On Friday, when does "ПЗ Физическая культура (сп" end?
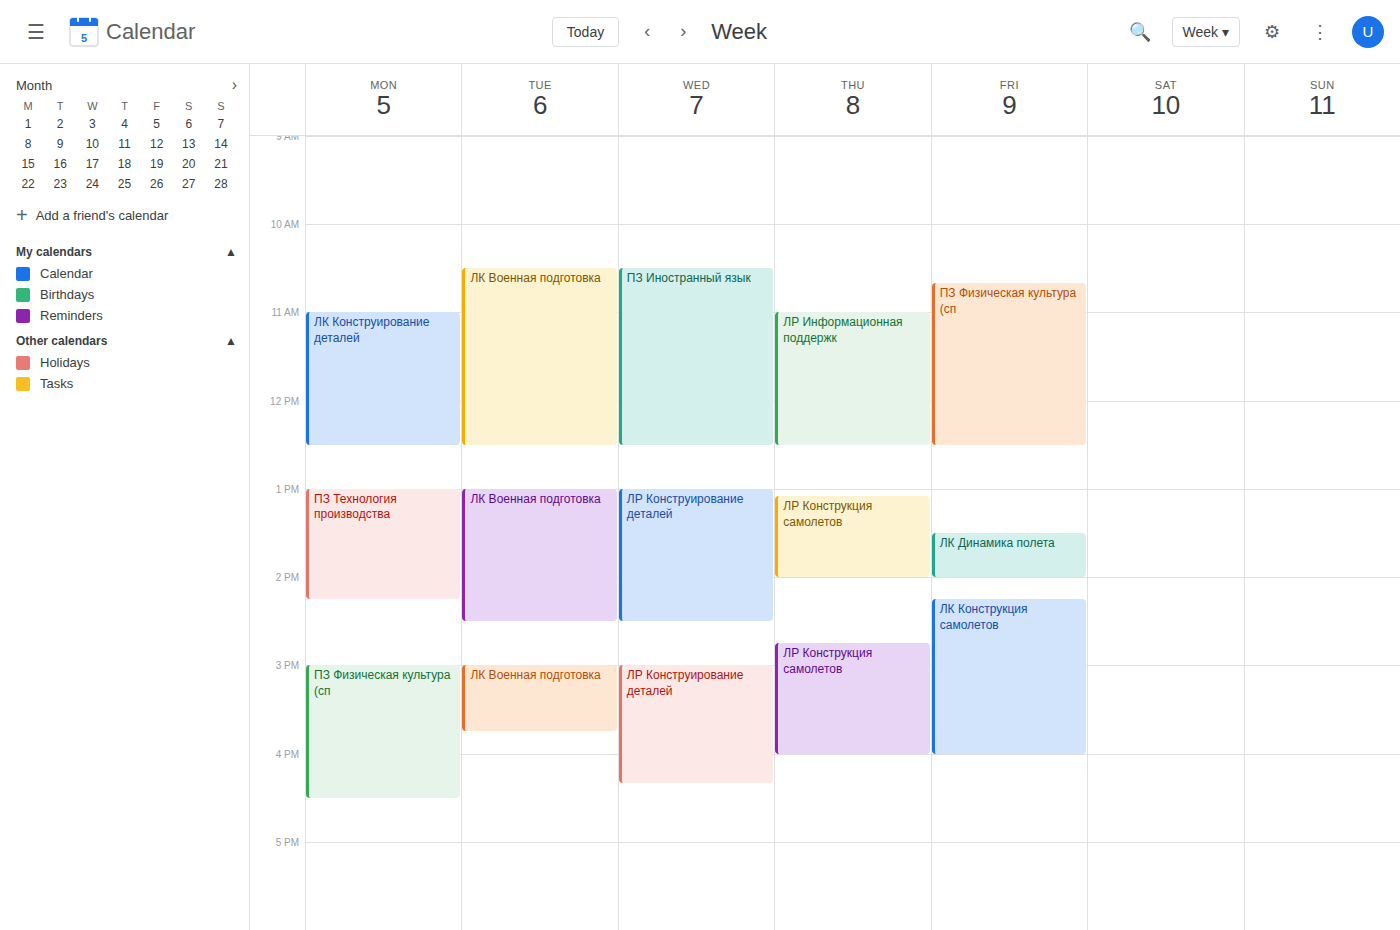
12:30 PM